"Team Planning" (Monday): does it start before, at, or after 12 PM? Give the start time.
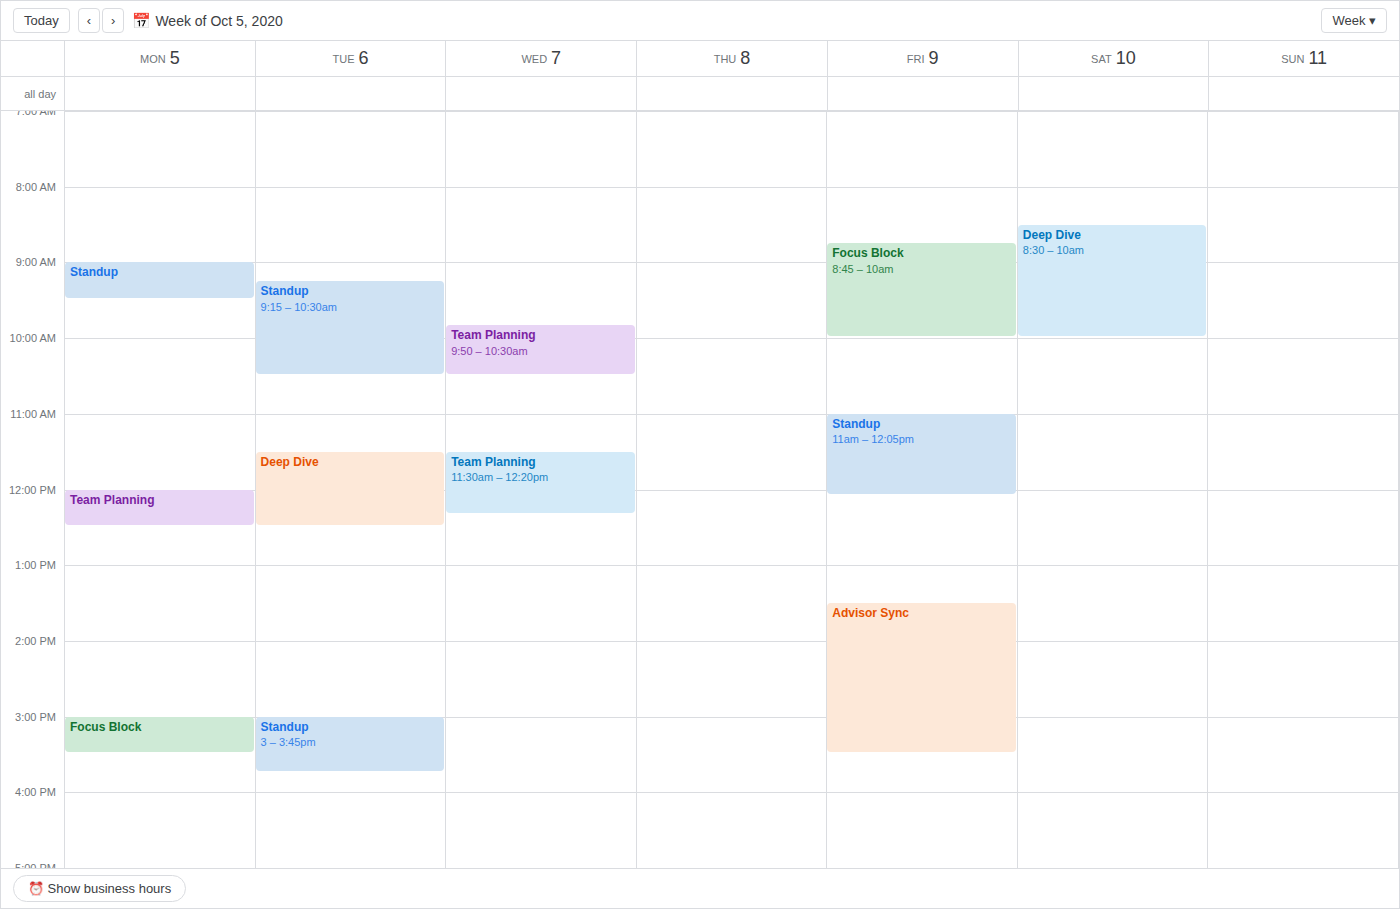
12:00 PM -- exactly at 12 PM, on the 12 PM line.